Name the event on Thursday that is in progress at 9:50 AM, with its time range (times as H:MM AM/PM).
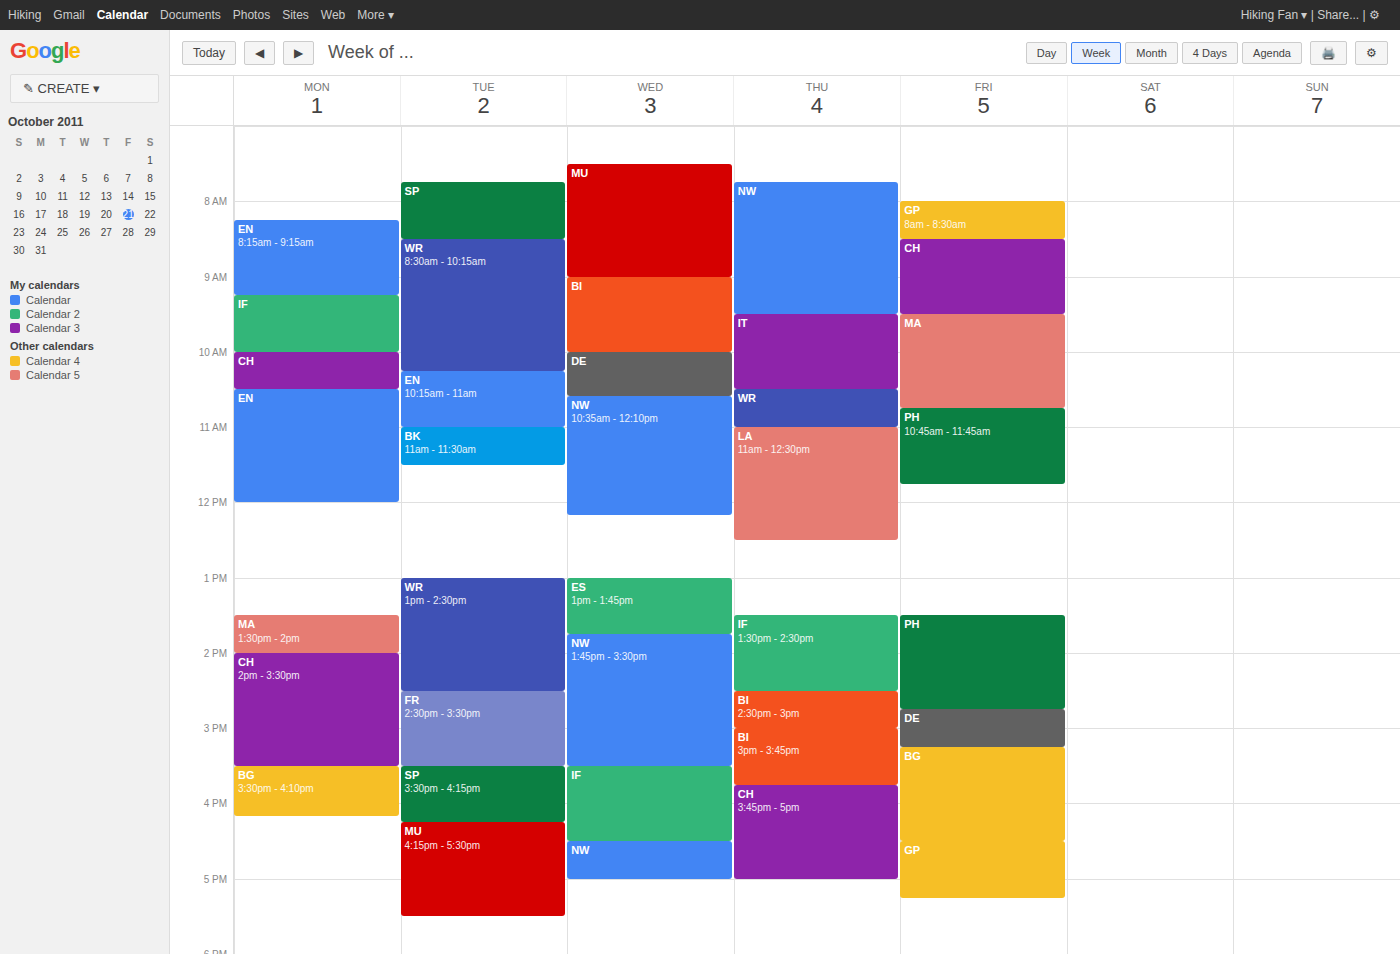
"IT", 9:30 AM to 10:30 AM